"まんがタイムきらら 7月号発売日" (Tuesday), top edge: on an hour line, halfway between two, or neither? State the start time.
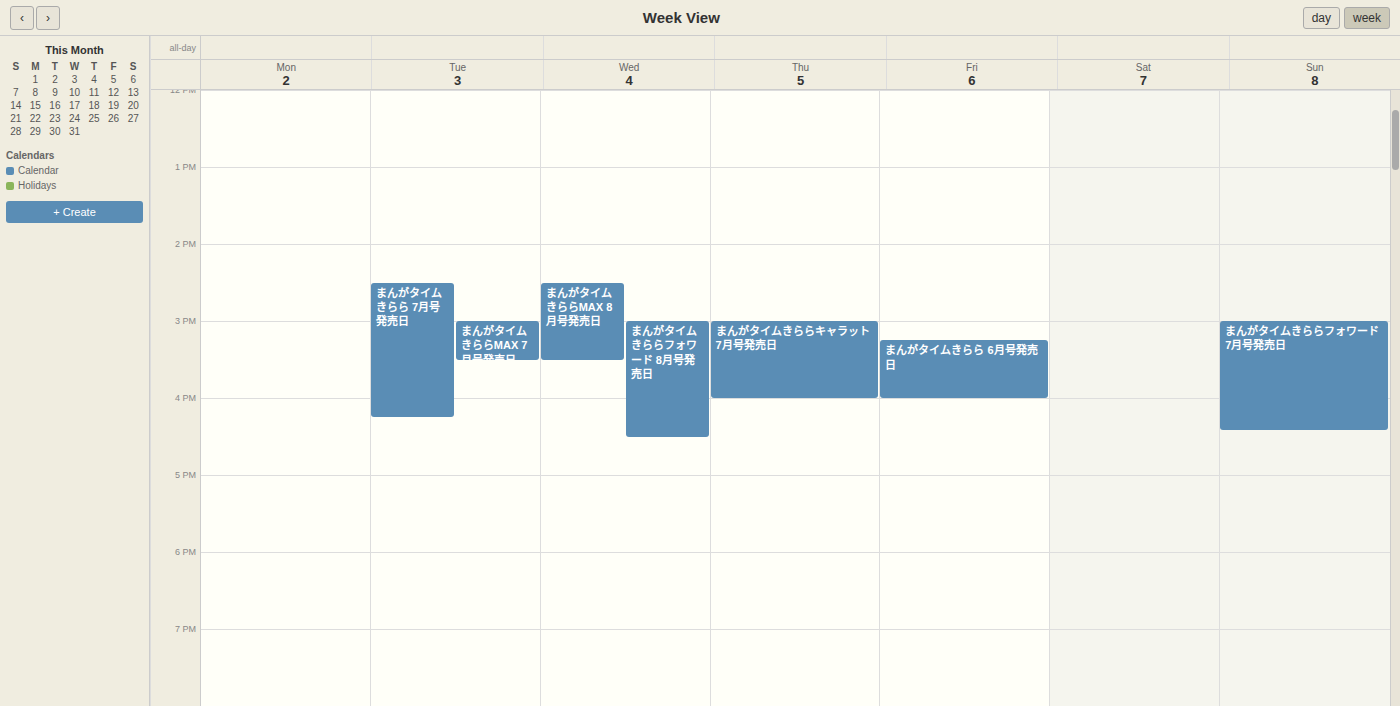
2:30 PM -- halfway between the 2 PM and 3 PM lines.